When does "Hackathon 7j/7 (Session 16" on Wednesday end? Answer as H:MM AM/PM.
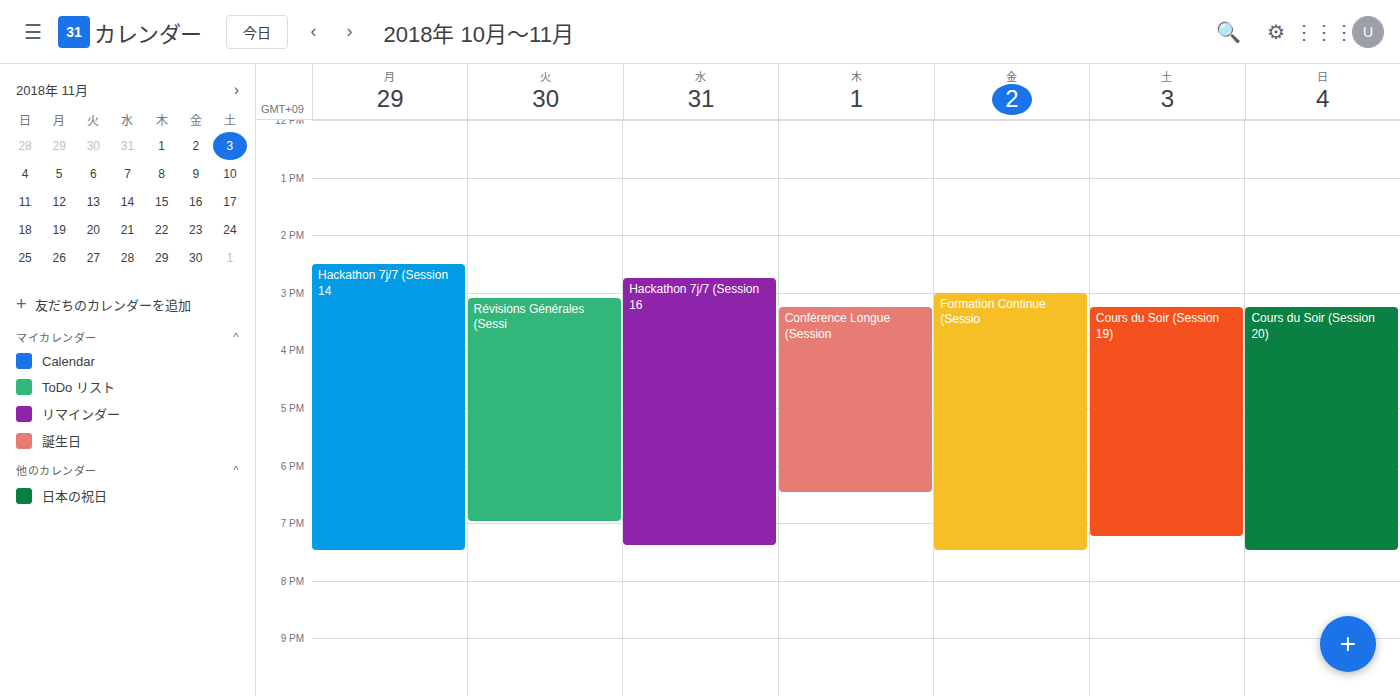
7:25 PM